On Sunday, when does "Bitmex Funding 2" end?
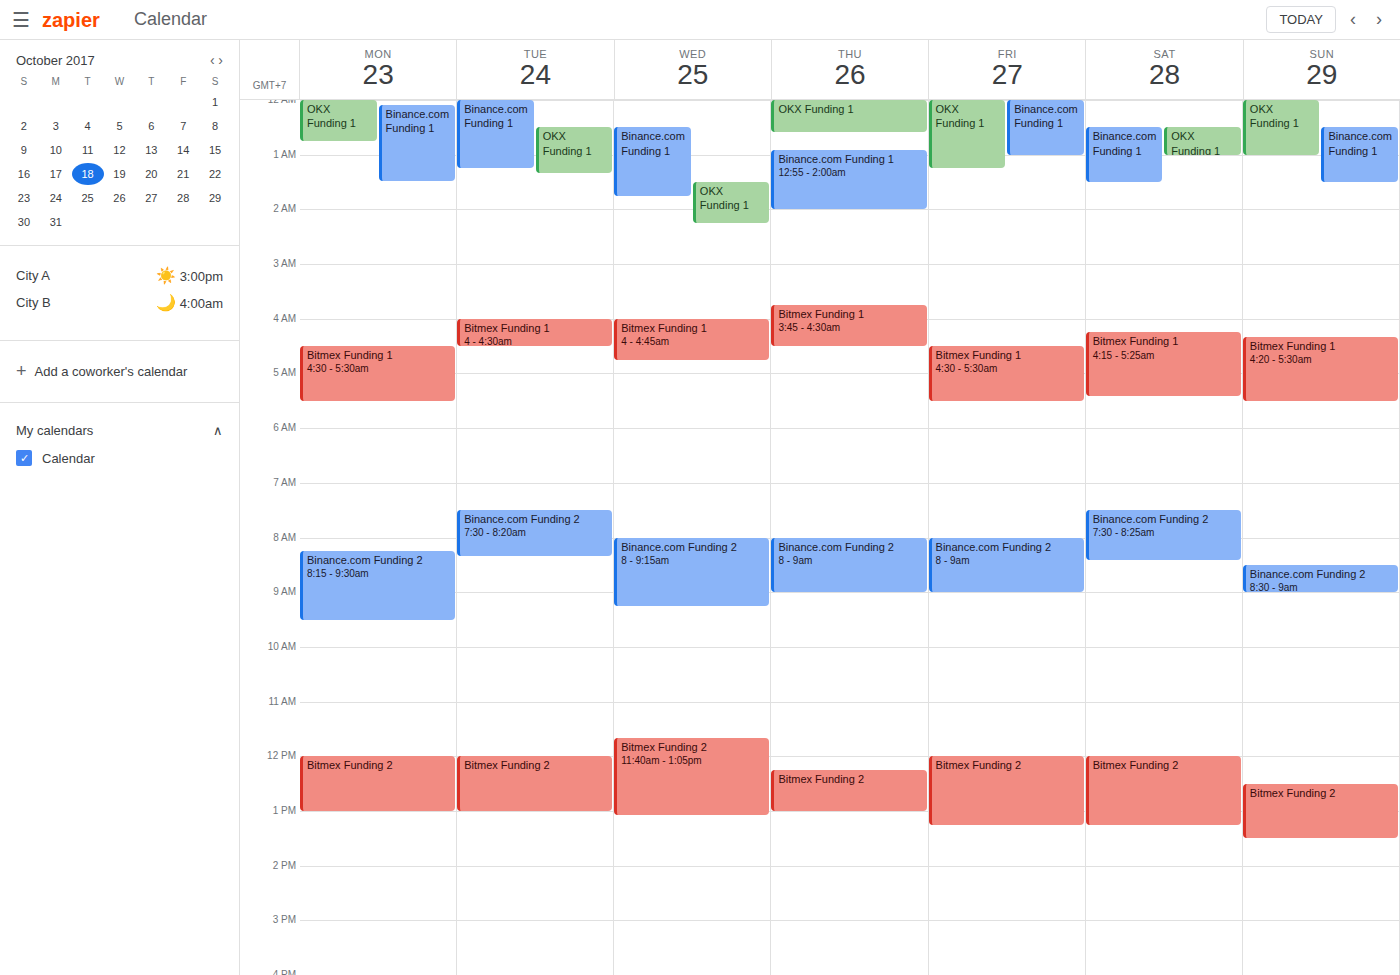
1:30 PM